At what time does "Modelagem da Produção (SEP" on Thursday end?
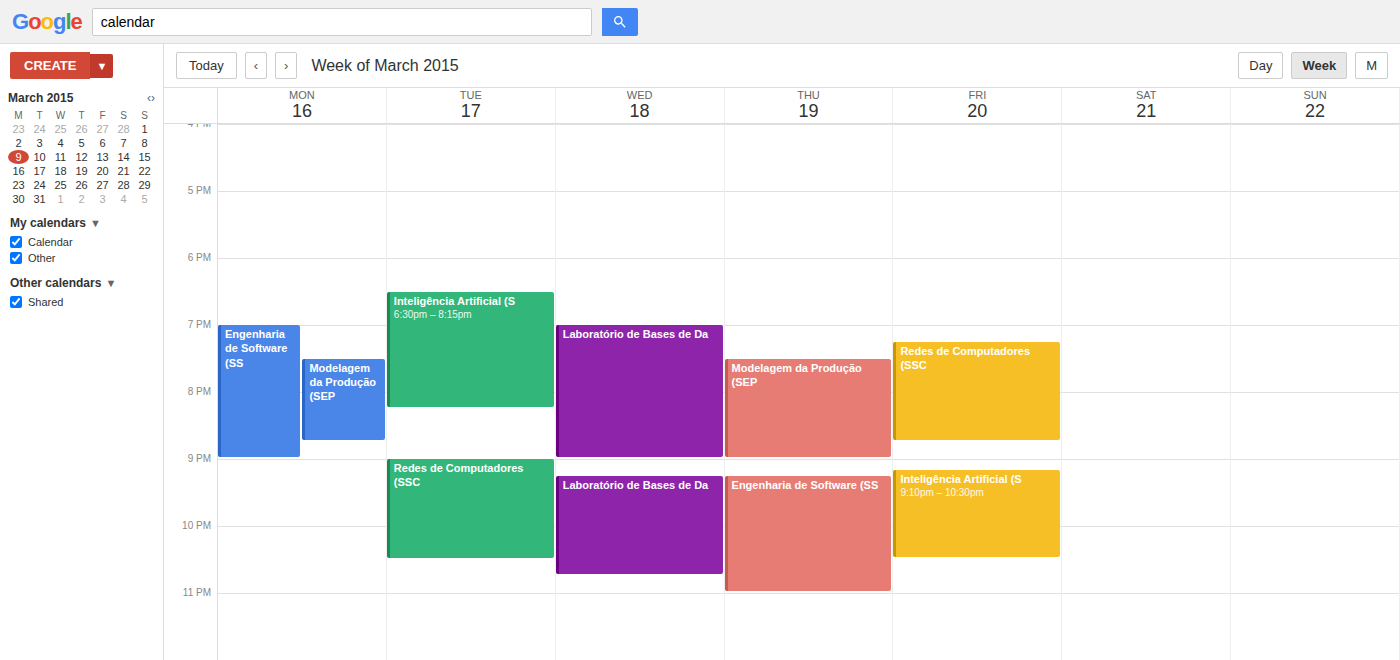
9:00 PM